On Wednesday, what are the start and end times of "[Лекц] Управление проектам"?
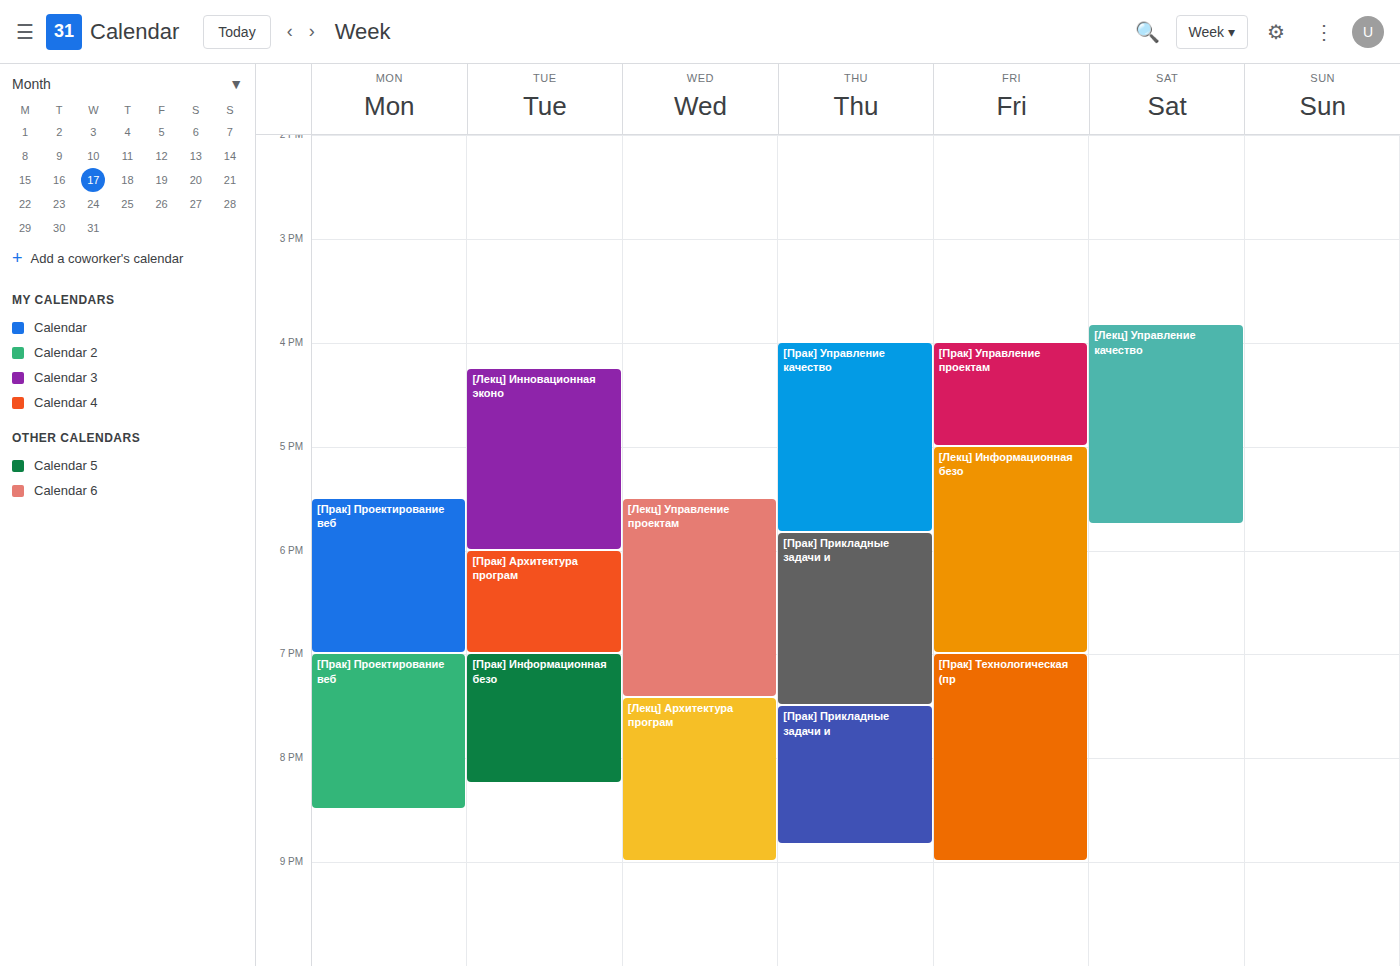
5:30 PM to 7:25 PM